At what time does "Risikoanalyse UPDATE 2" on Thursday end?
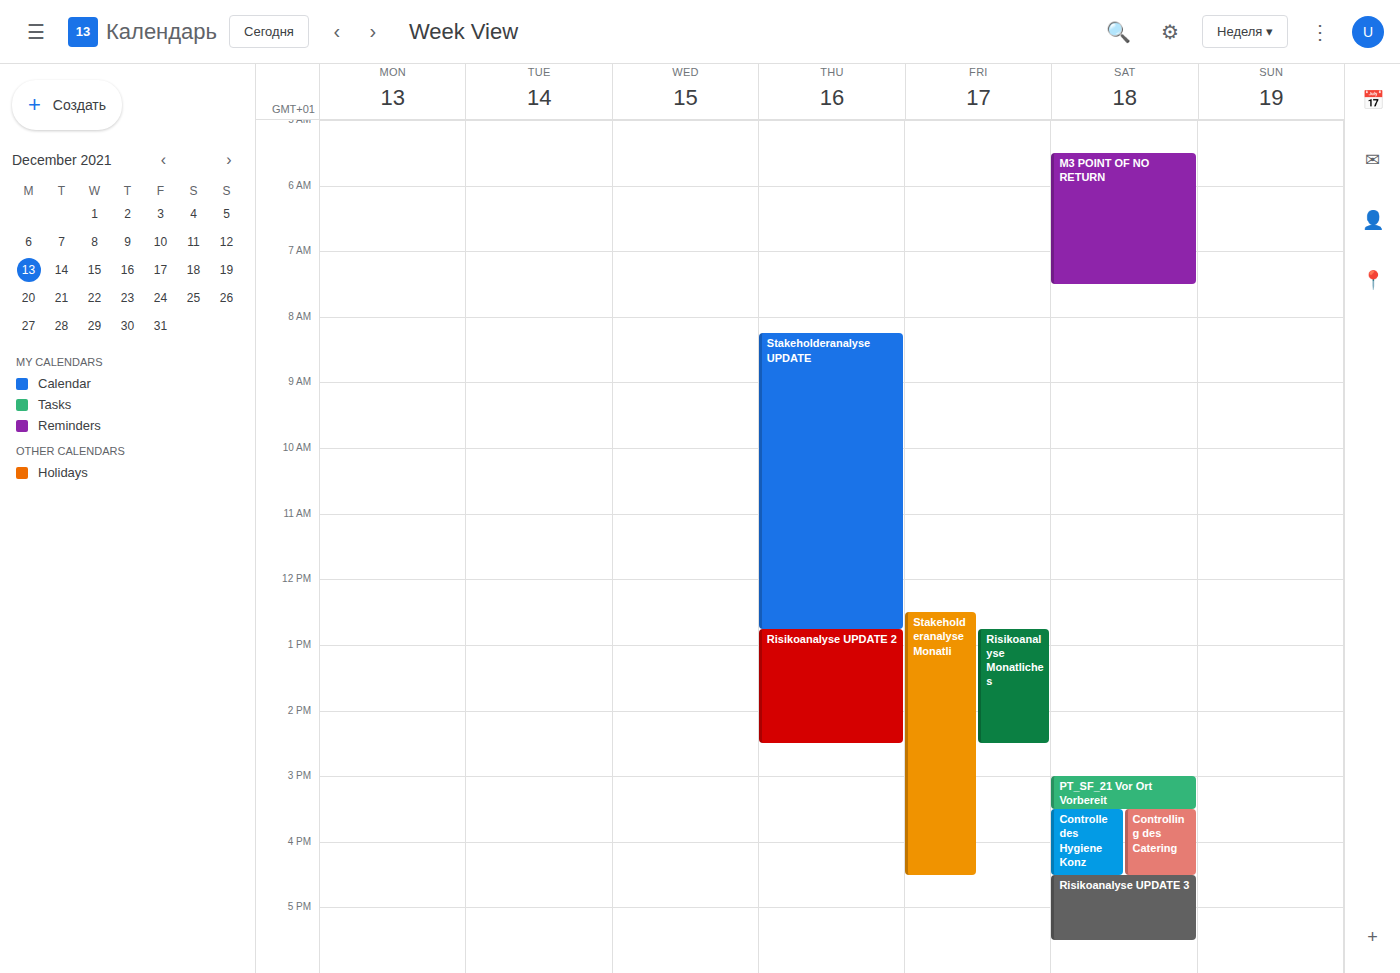
2:30 PM